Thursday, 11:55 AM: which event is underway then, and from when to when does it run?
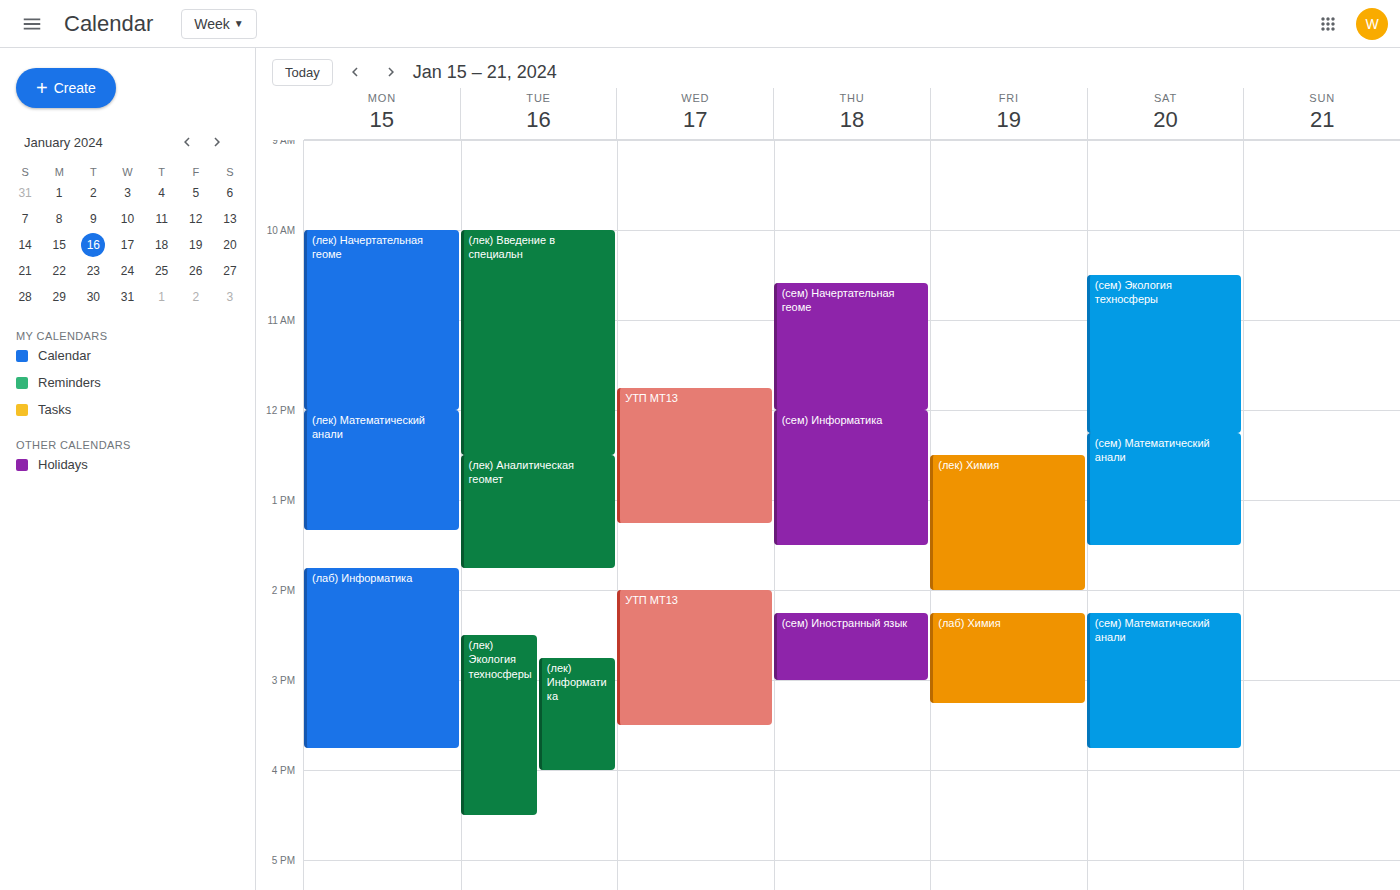
"(сем) Начертательная геоме", 10:35 AM to 12:00 PM